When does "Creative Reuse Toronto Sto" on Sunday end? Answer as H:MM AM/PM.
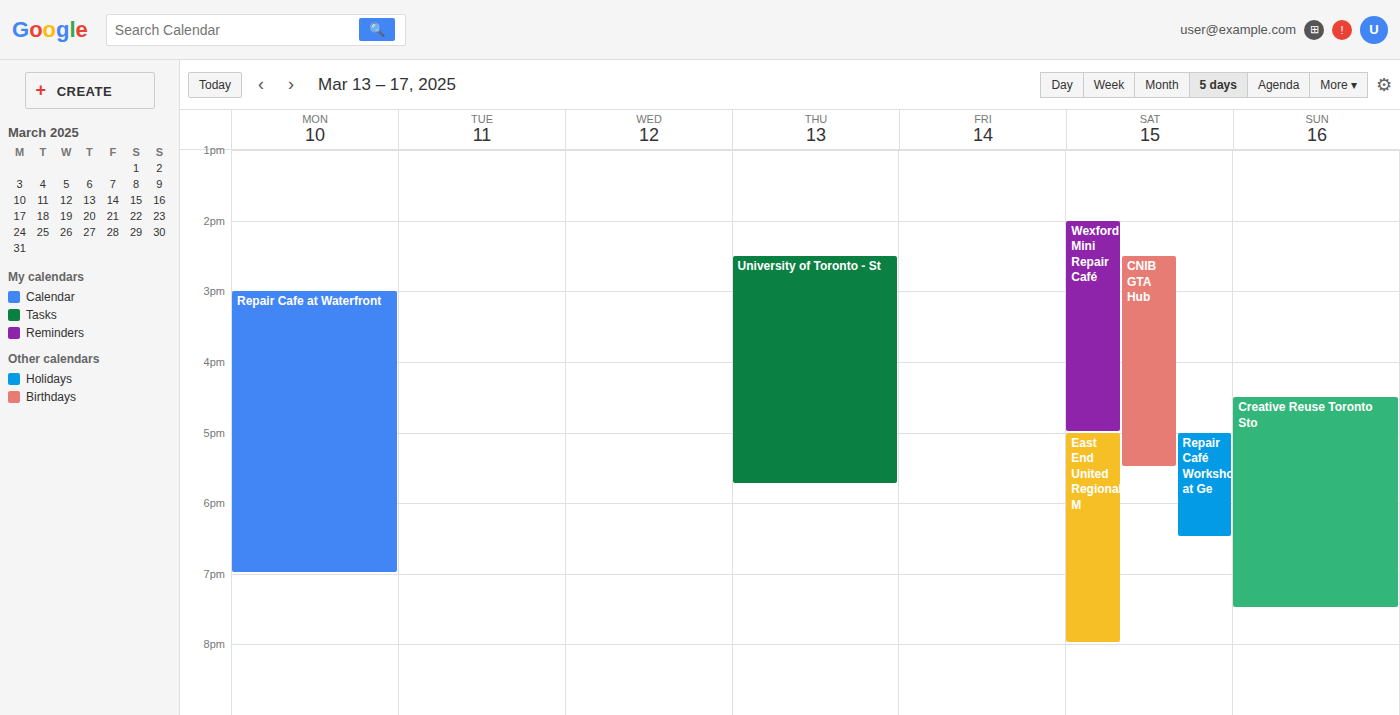
7:30 PM